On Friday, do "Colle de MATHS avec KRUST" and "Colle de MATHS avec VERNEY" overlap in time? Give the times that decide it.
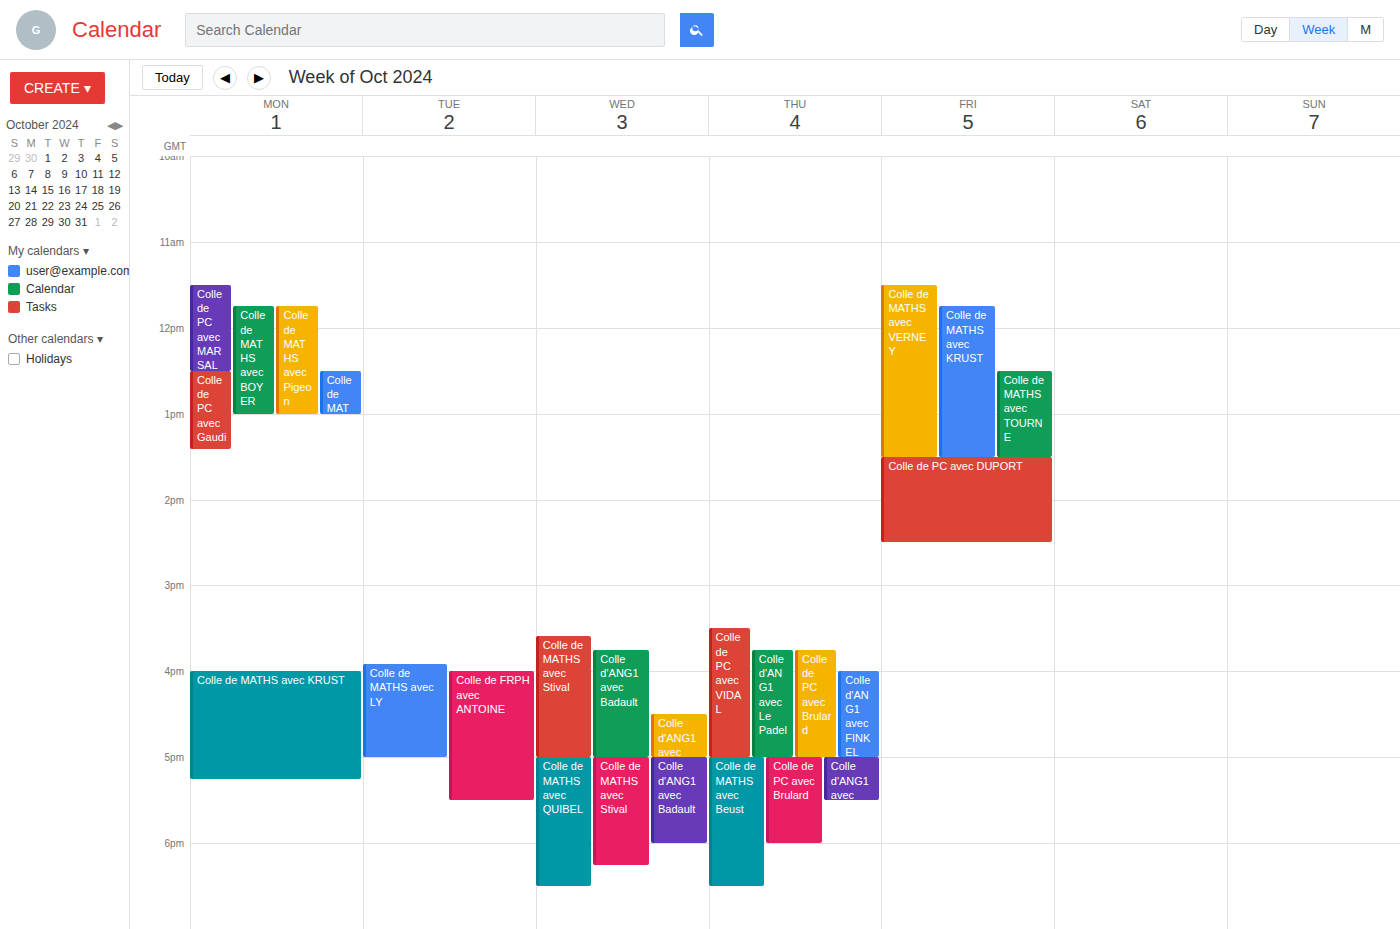
"Colle de MATHS avec KRUST" runs 11:45 AM to 1:30 PM, inside "Colle de MATHS avec VERNEY" -- they overlap.